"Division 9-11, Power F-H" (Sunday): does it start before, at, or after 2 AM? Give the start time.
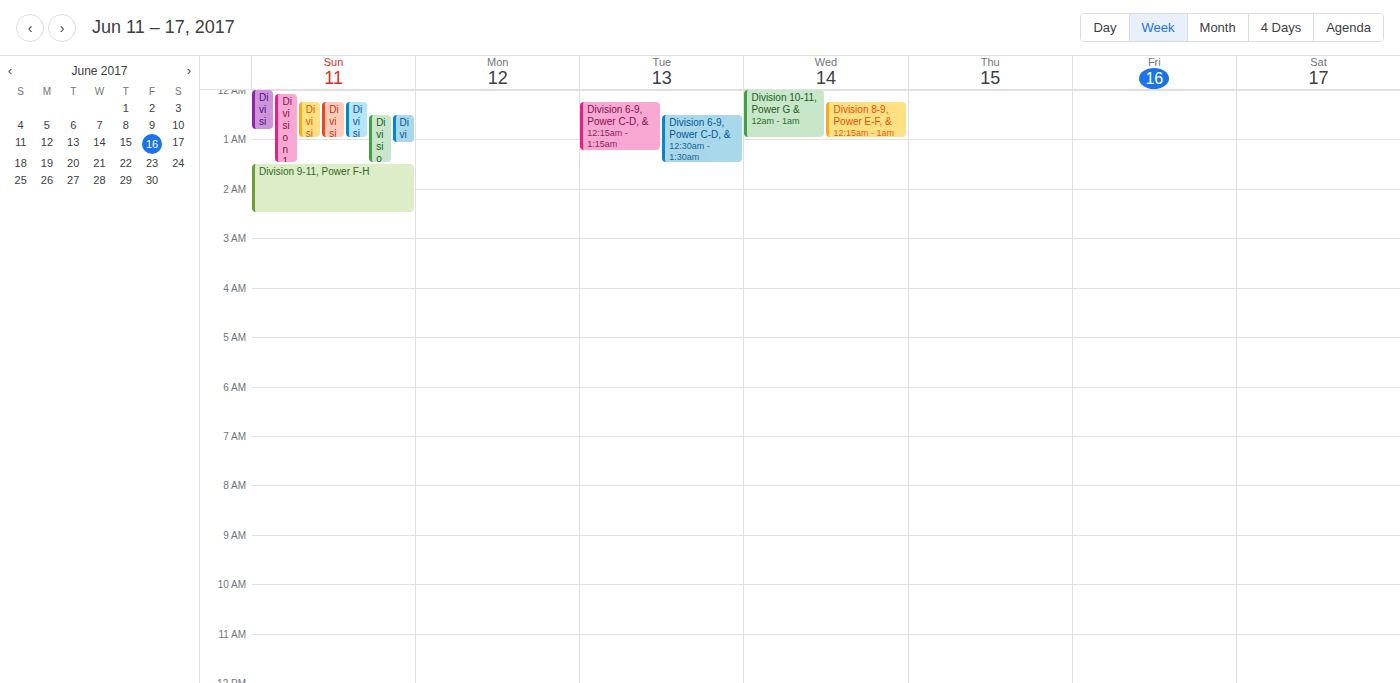
1:30 AM -- before 2 AM, 30 minutes above the 2 AM line.